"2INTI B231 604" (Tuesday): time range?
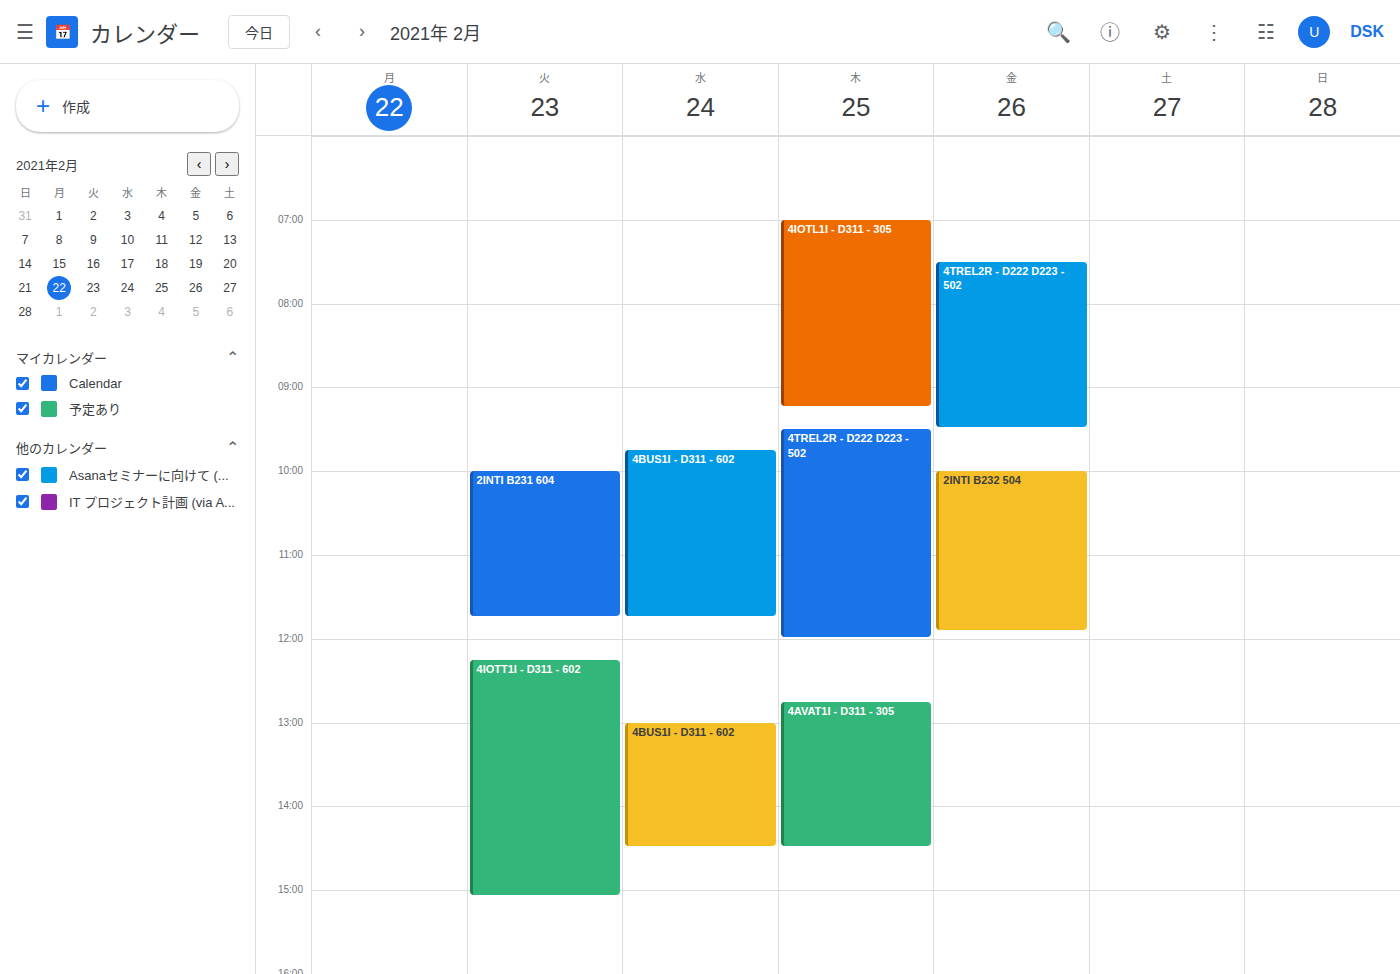
10:00 AM to 11:45 AM